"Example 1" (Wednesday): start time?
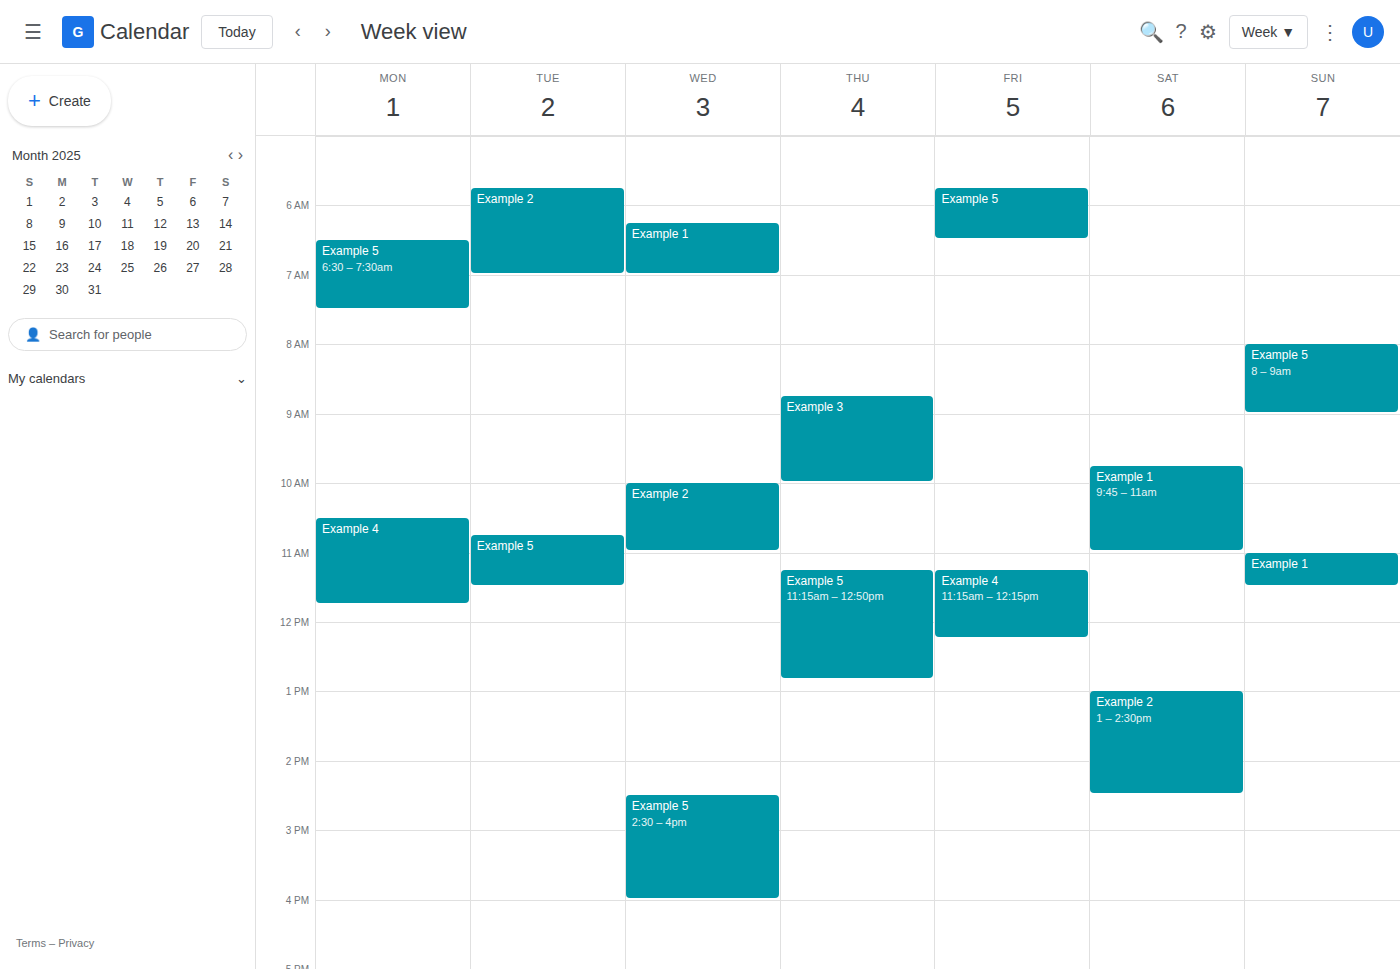
6:15 AM